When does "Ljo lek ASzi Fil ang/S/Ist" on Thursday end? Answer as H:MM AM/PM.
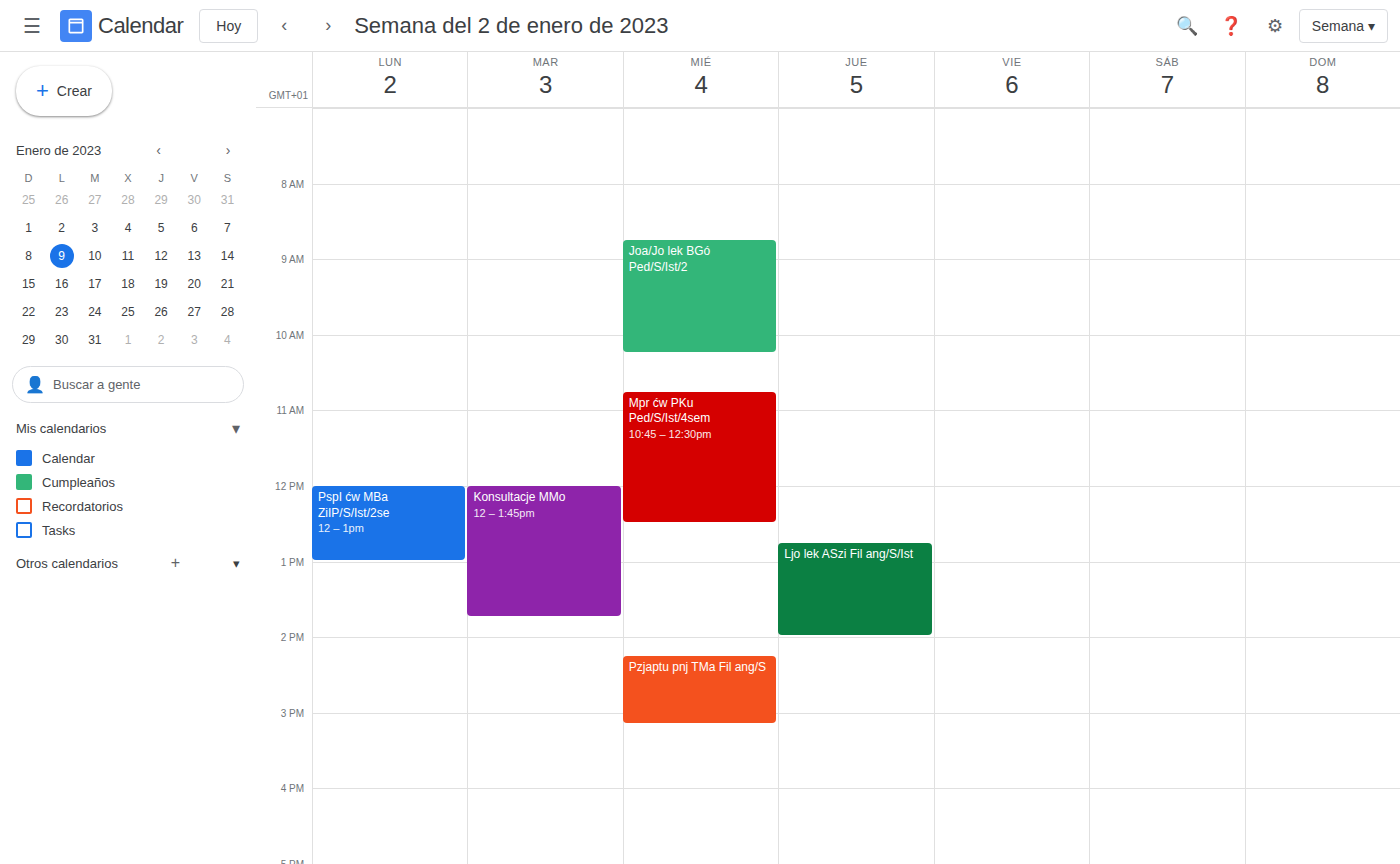
2:00 PM